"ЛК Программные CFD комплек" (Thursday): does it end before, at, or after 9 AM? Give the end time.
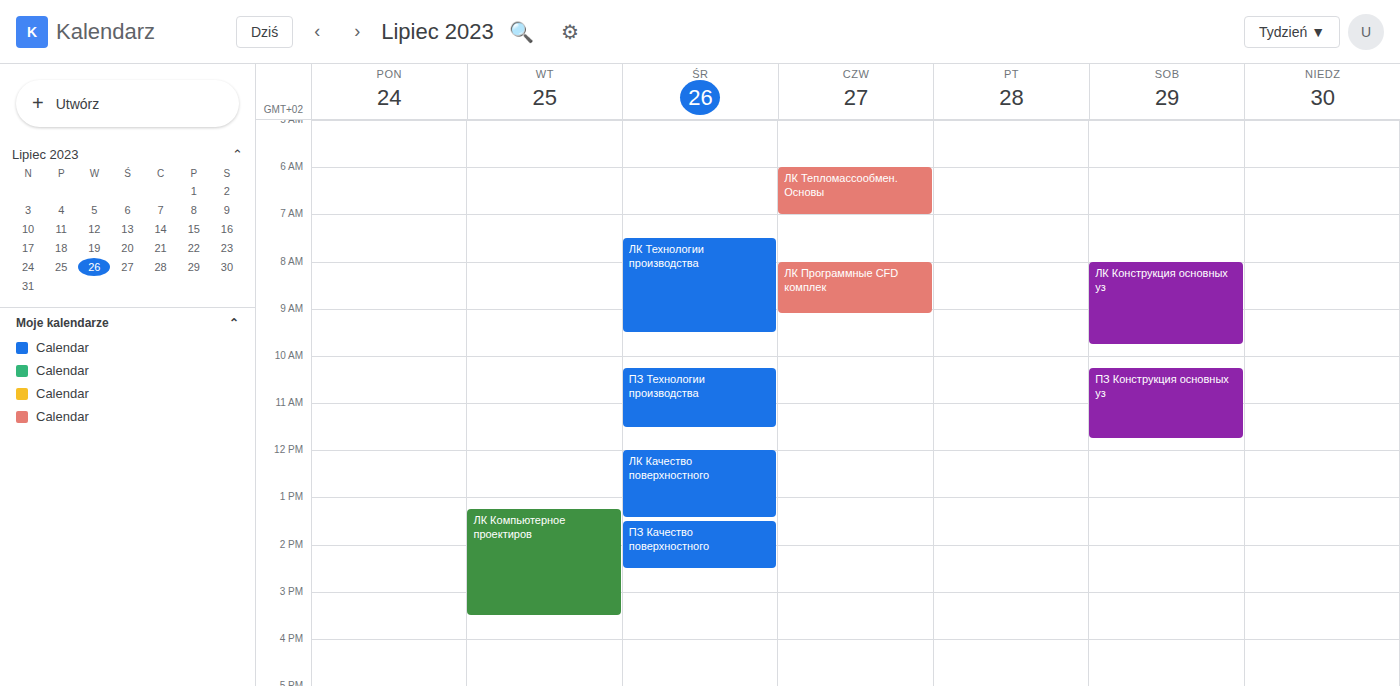
9:05 AM -- after 9 AM, 5 minutes below the 9 AM line.